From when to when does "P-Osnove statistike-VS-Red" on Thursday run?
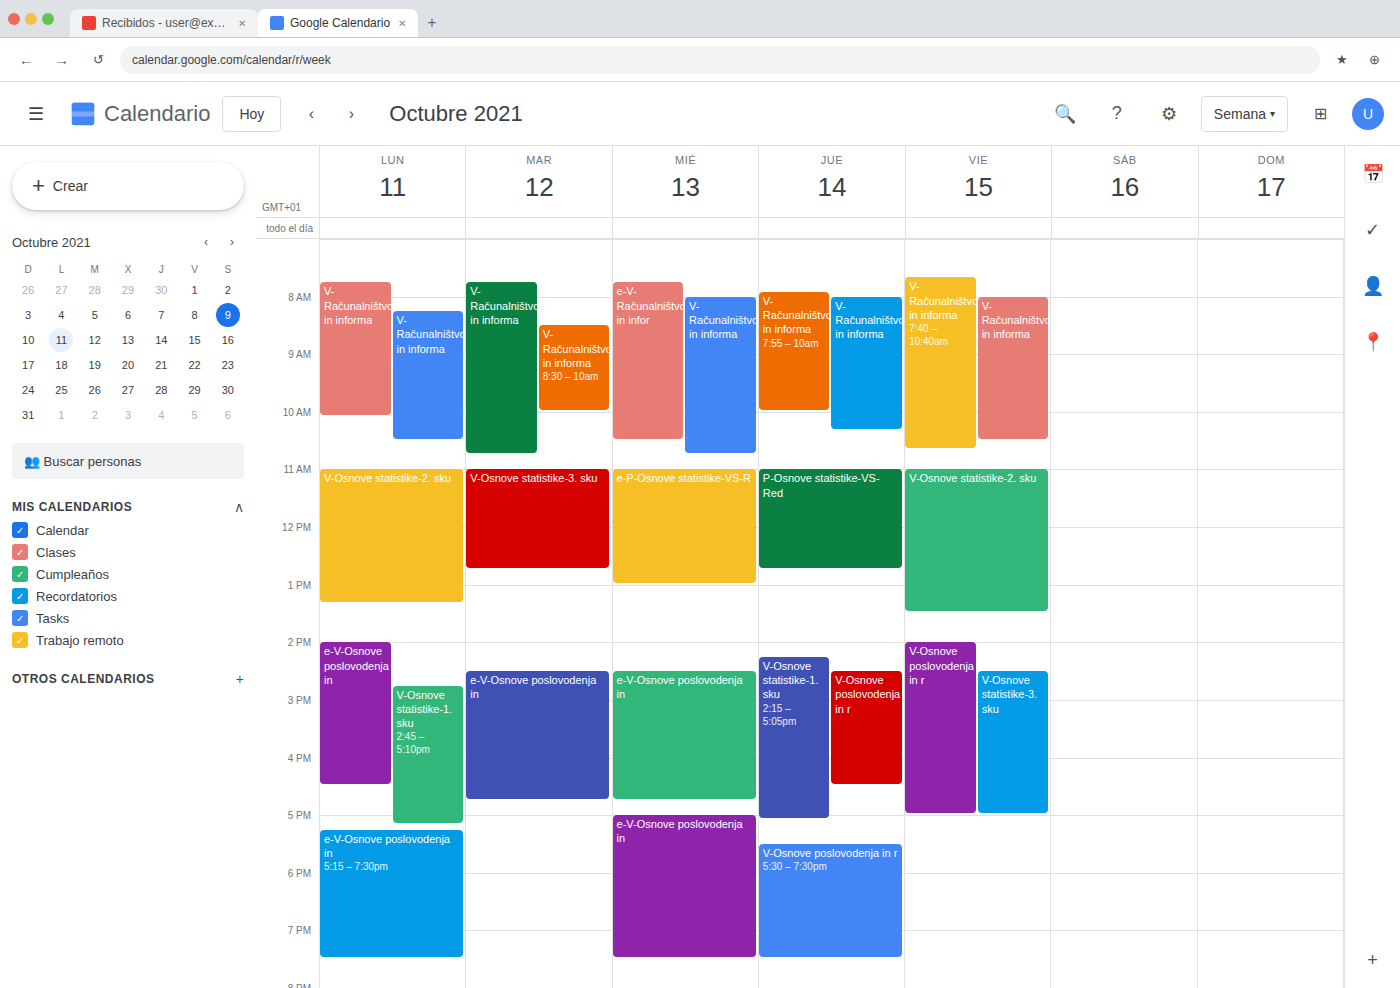
11:00 AM to 12:45 PM